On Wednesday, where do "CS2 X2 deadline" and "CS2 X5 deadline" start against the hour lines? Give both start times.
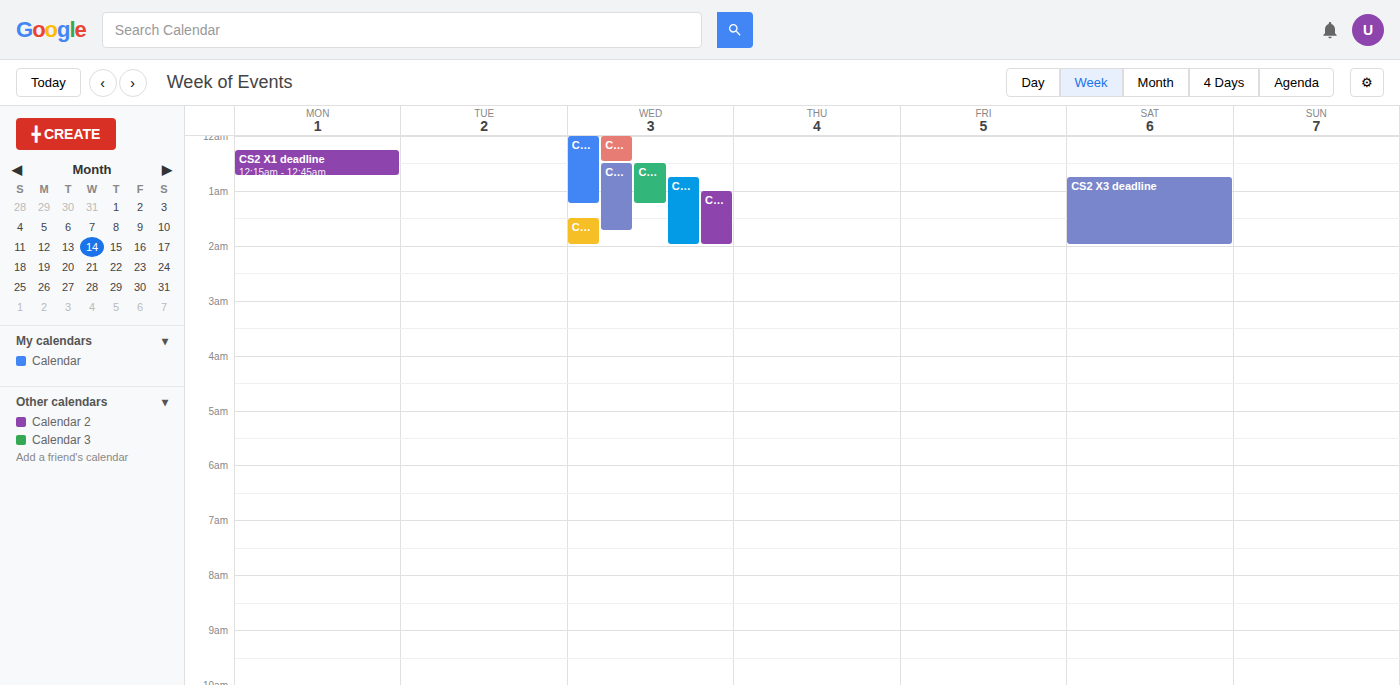
"CS2 X2 deadline": 12:30 AM, halfway between the 12 AM and 1 AM lines. "CS2 X5 deadline": 1:30 AM, halfway between the 1 AM and 2 AM lines.